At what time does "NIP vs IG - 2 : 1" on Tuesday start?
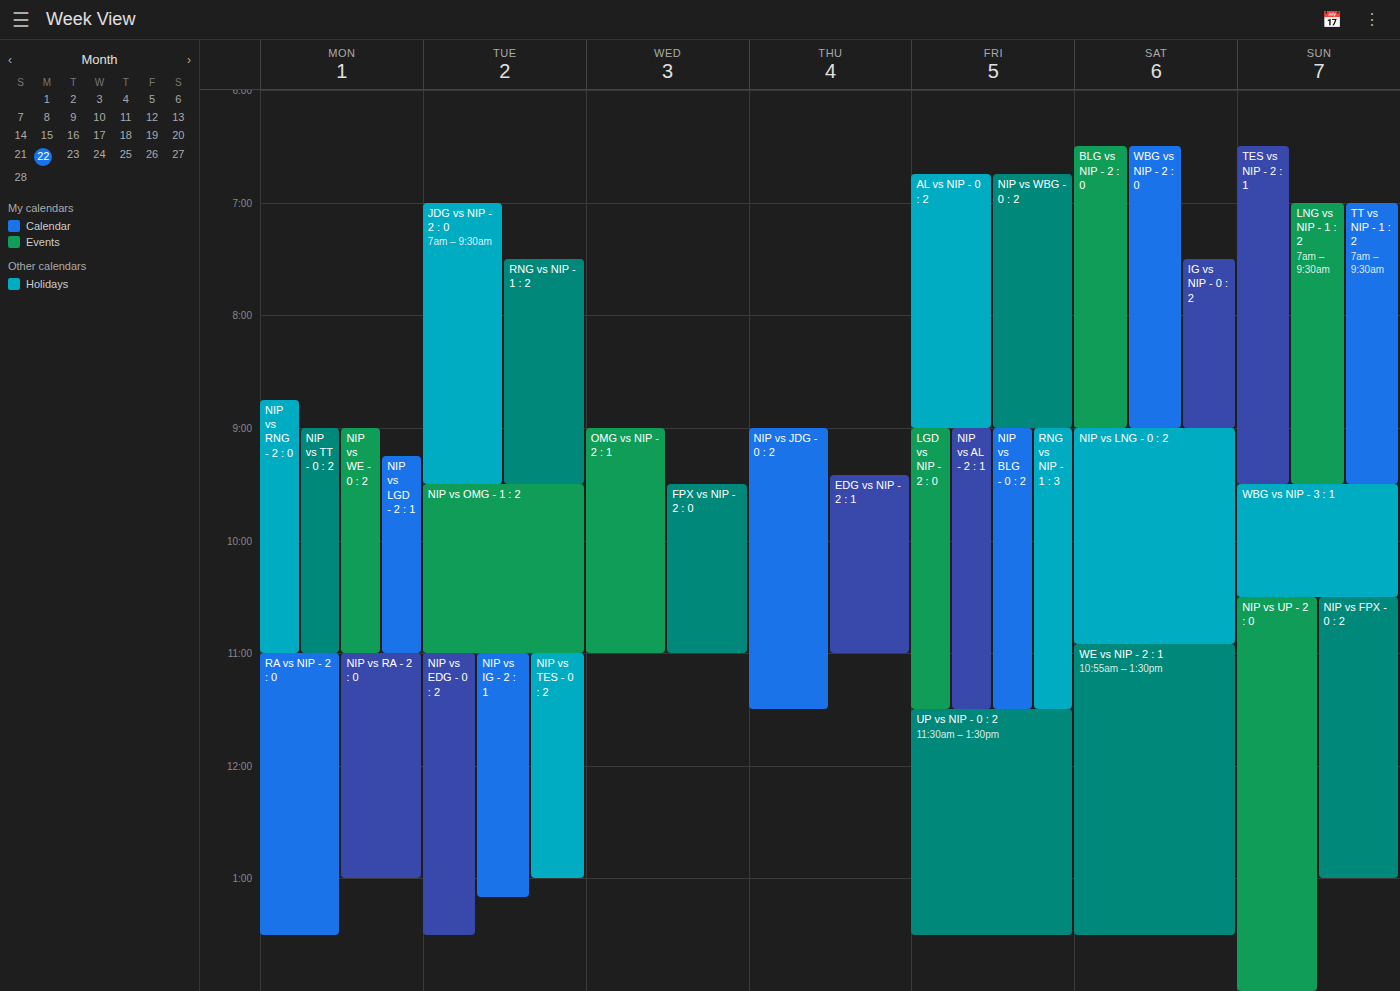
11:00 AM